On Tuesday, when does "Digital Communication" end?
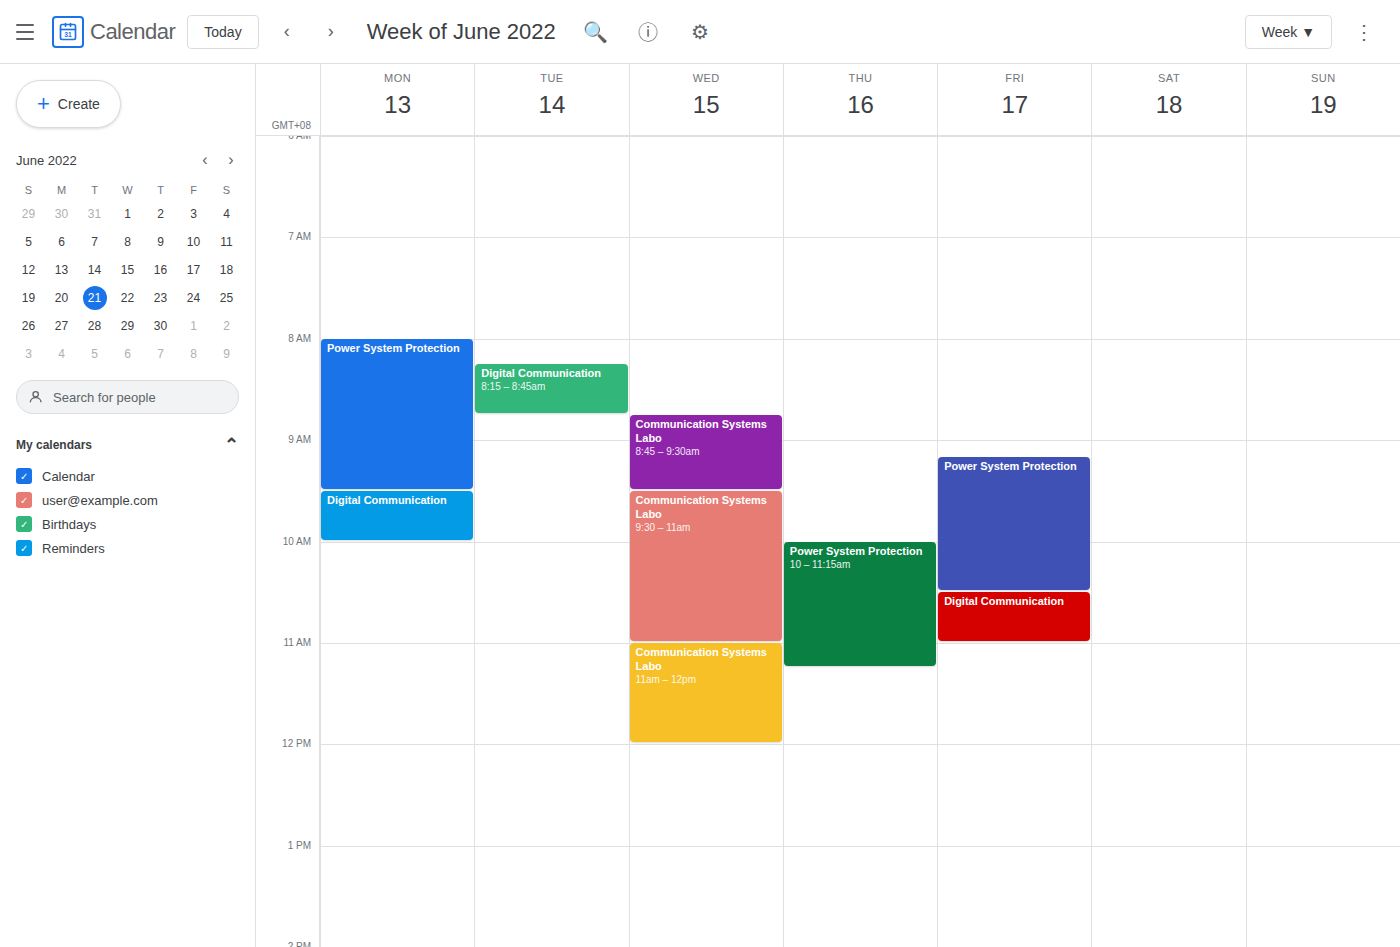
8:45 AM